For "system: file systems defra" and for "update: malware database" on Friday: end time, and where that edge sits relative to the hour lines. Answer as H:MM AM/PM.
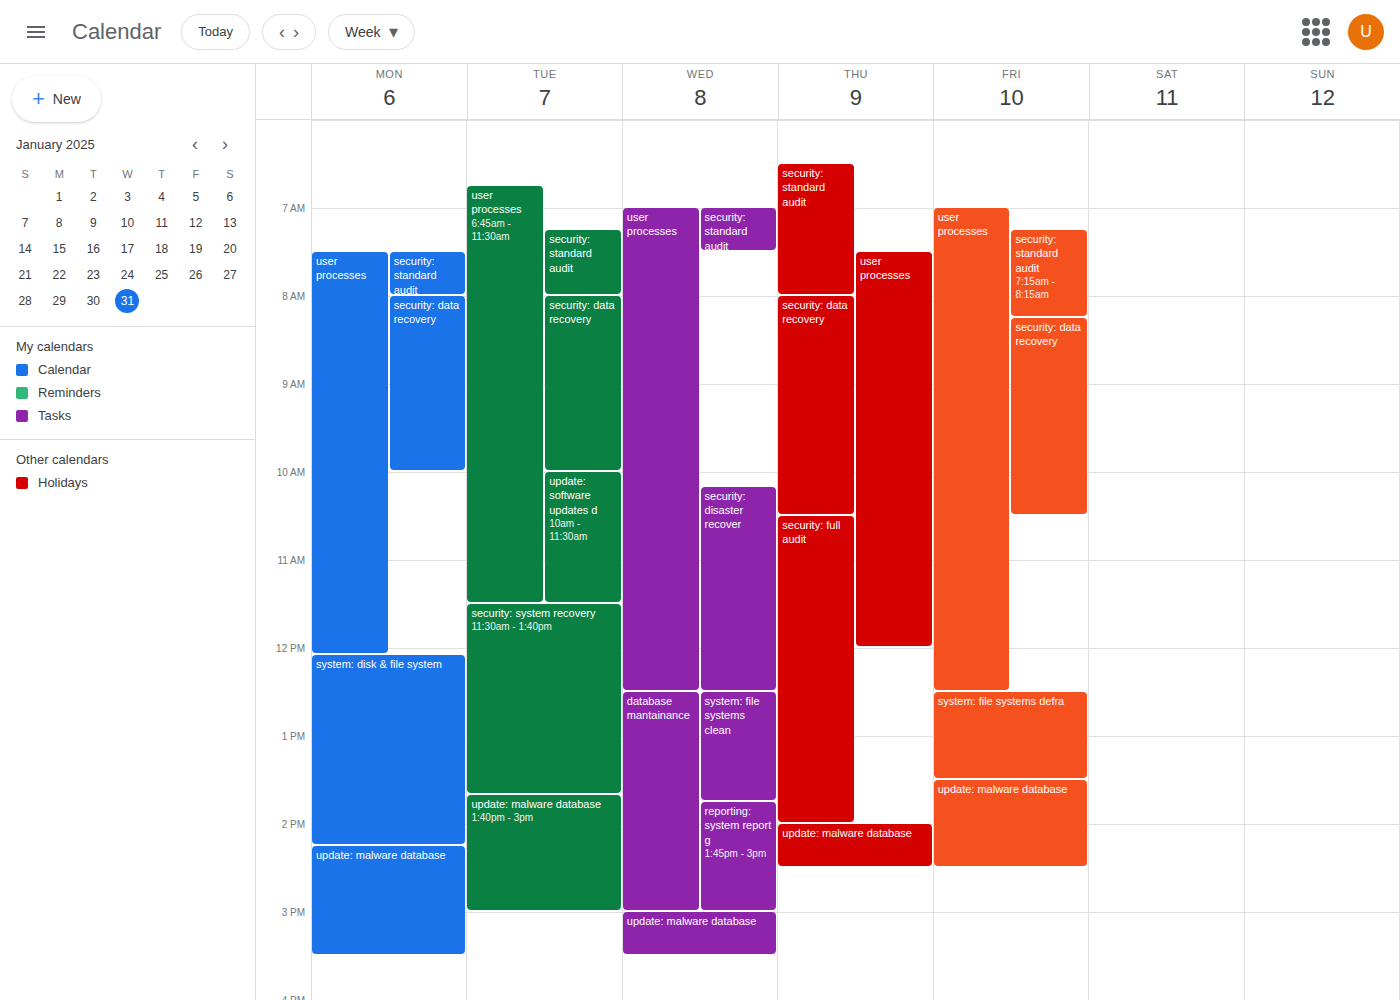
"system: file systems defra": 1:30 PM, halfway between the 1 PM and 2 PM lines. "update: malware database": 2:30 PM, halfway between the 2 PM and 3 PM lines.